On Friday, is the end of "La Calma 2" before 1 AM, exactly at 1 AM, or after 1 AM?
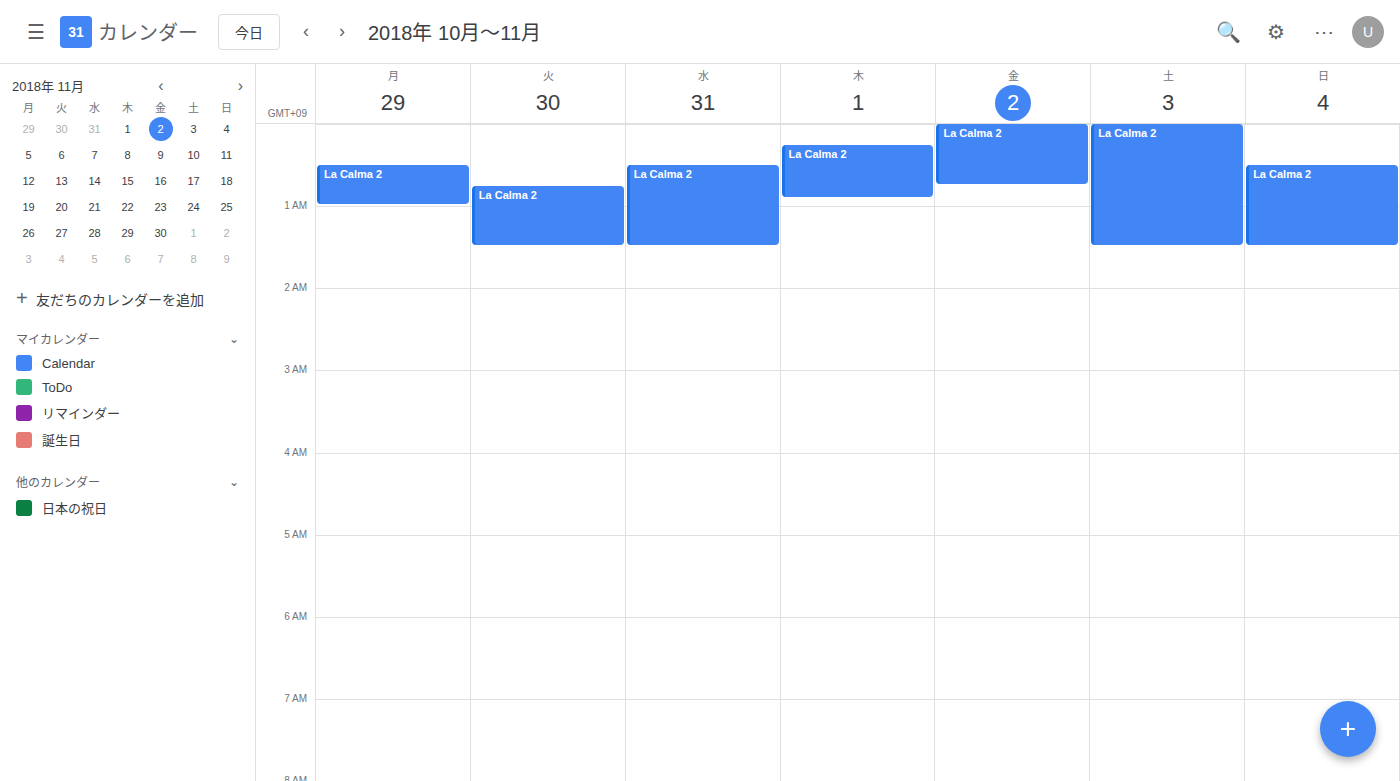
12:45 AM -- before 1 AM, 15 minutes above the 1 AM line.